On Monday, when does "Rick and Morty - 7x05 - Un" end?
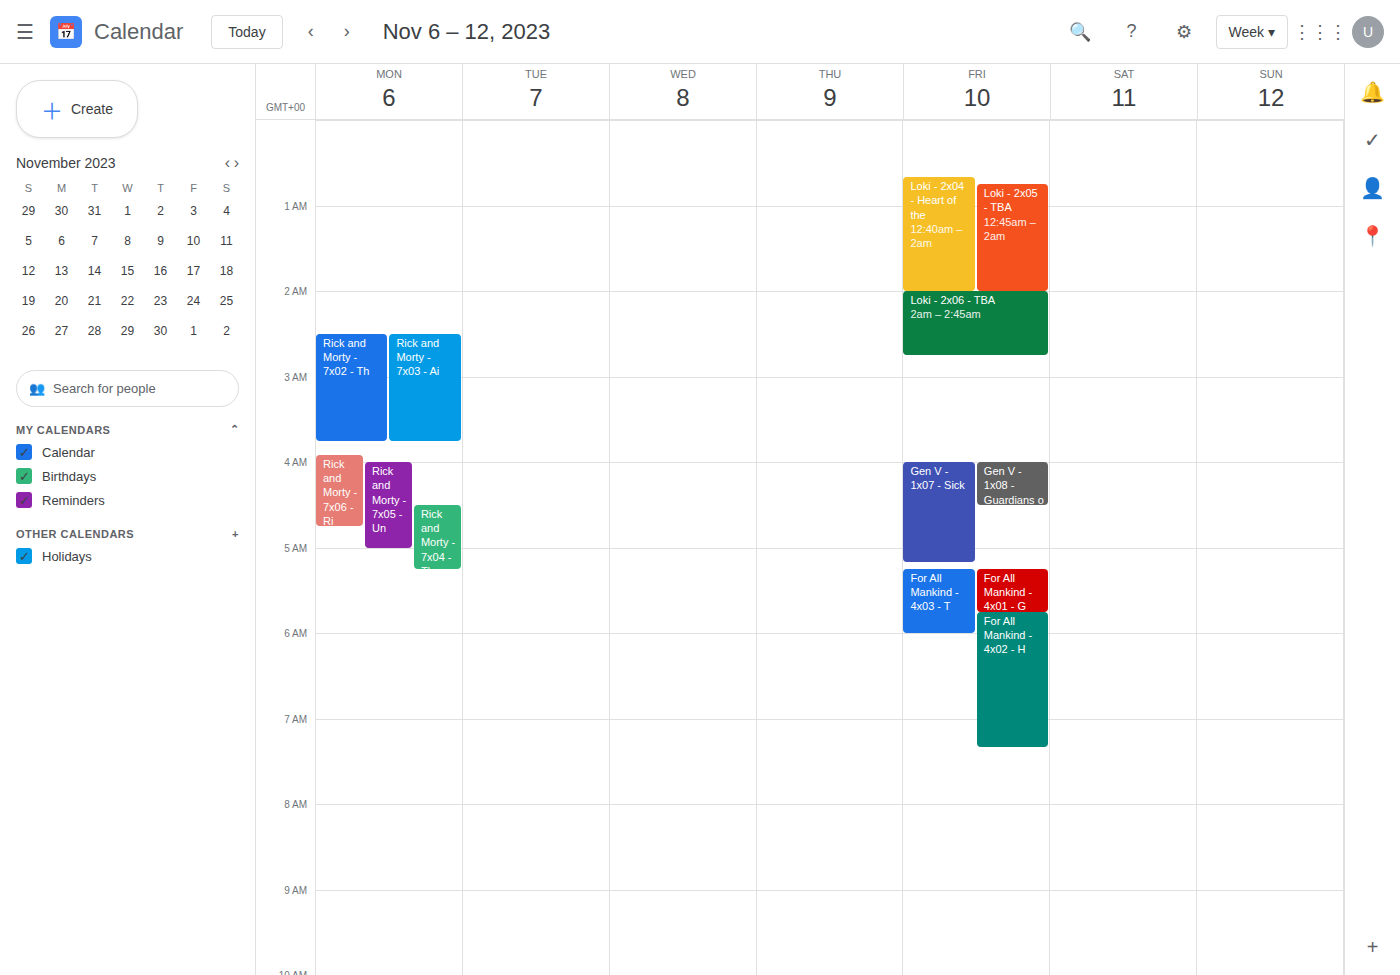
05:00